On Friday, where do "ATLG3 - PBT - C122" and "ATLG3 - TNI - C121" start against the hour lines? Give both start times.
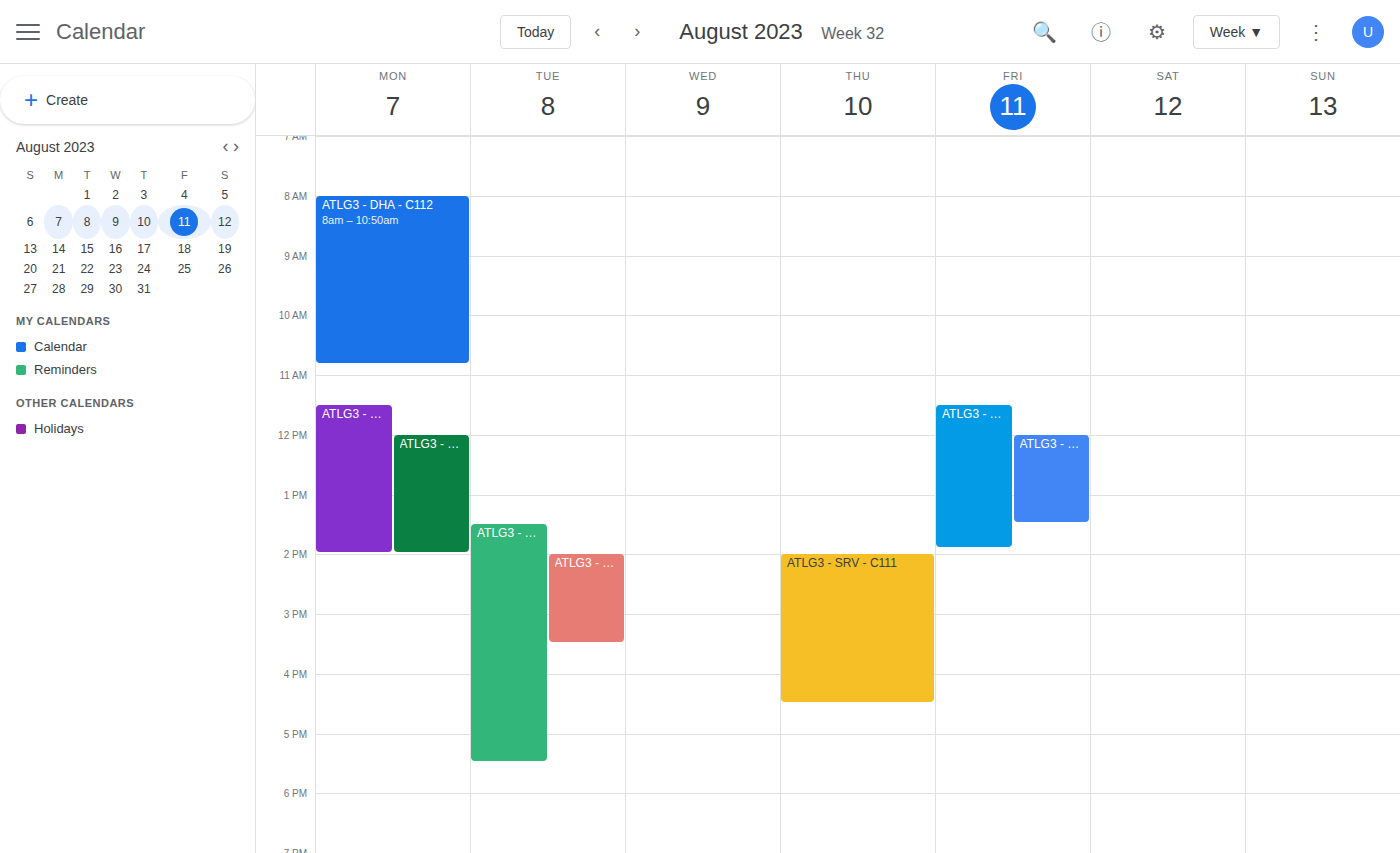
"ATLG3 - PBT - C122": 12:00 PM, exactly on the 12 PM line. "ATLG3 - TNI - C121": 11:30 AM, halfway between the 11 AM and 12 PM lines.